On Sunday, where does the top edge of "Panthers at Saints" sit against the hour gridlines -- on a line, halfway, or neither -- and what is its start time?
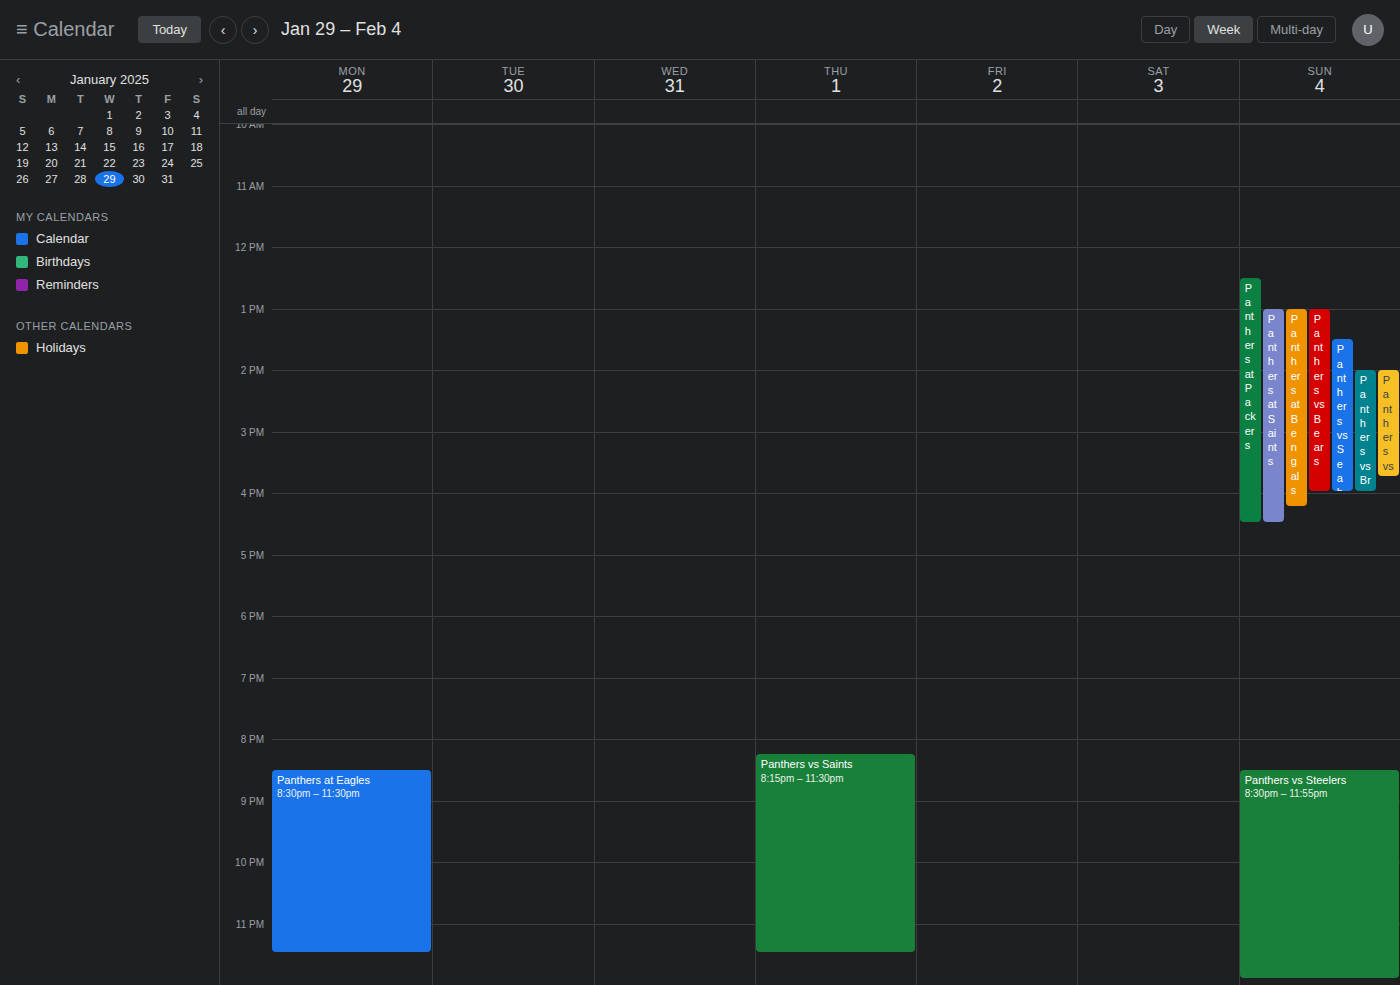
1:00 PM -- exactly on the 1 PM line.